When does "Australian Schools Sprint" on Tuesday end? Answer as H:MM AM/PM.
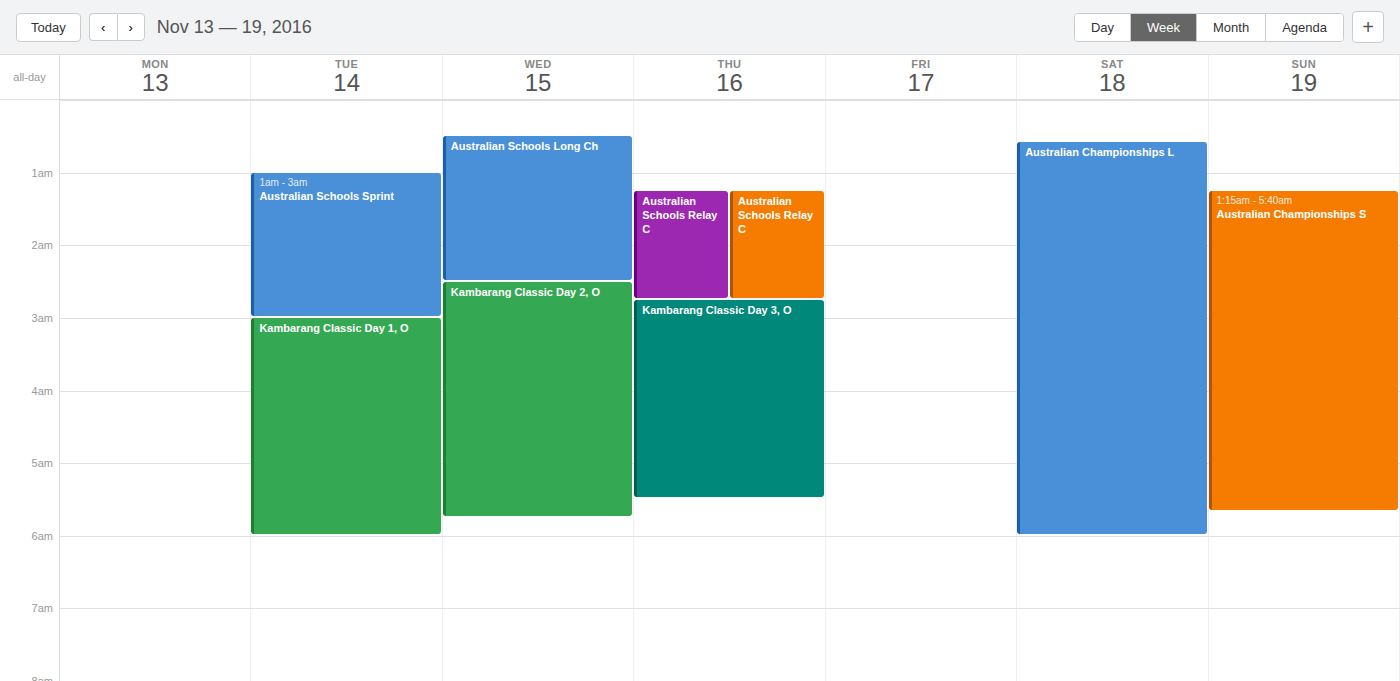
3:00 AM